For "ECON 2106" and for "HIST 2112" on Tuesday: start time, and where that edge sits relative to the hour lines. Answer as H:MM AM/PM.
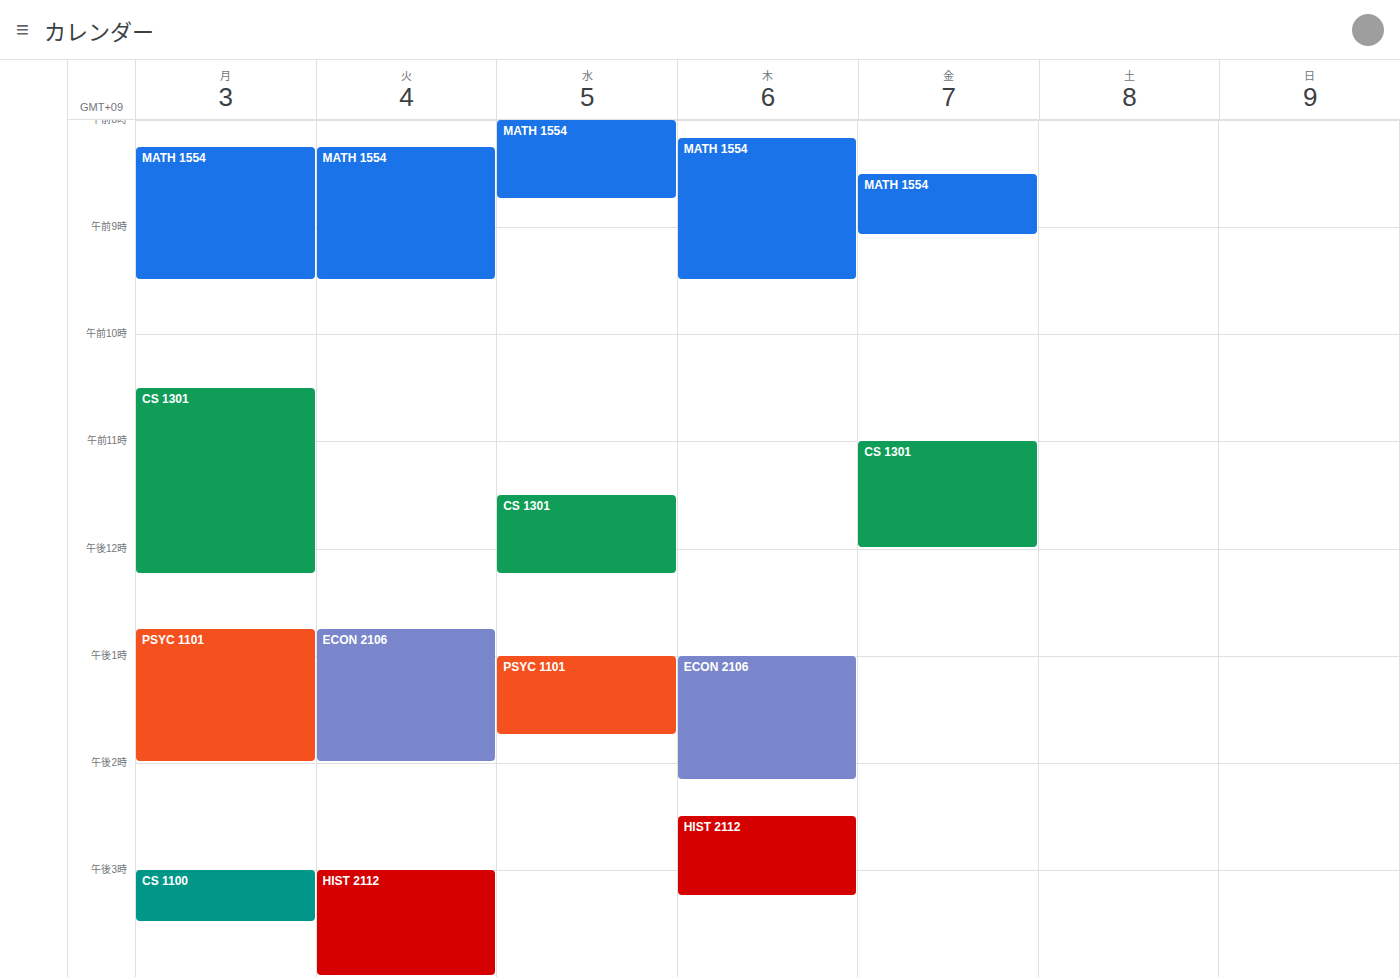
"ECON 2106": 12:45 PM, neither: three quarters of the way from the 12 PM line to the 1 PM line. "HIST 2112": 3:00 PM, exactly on the 3 PM line.